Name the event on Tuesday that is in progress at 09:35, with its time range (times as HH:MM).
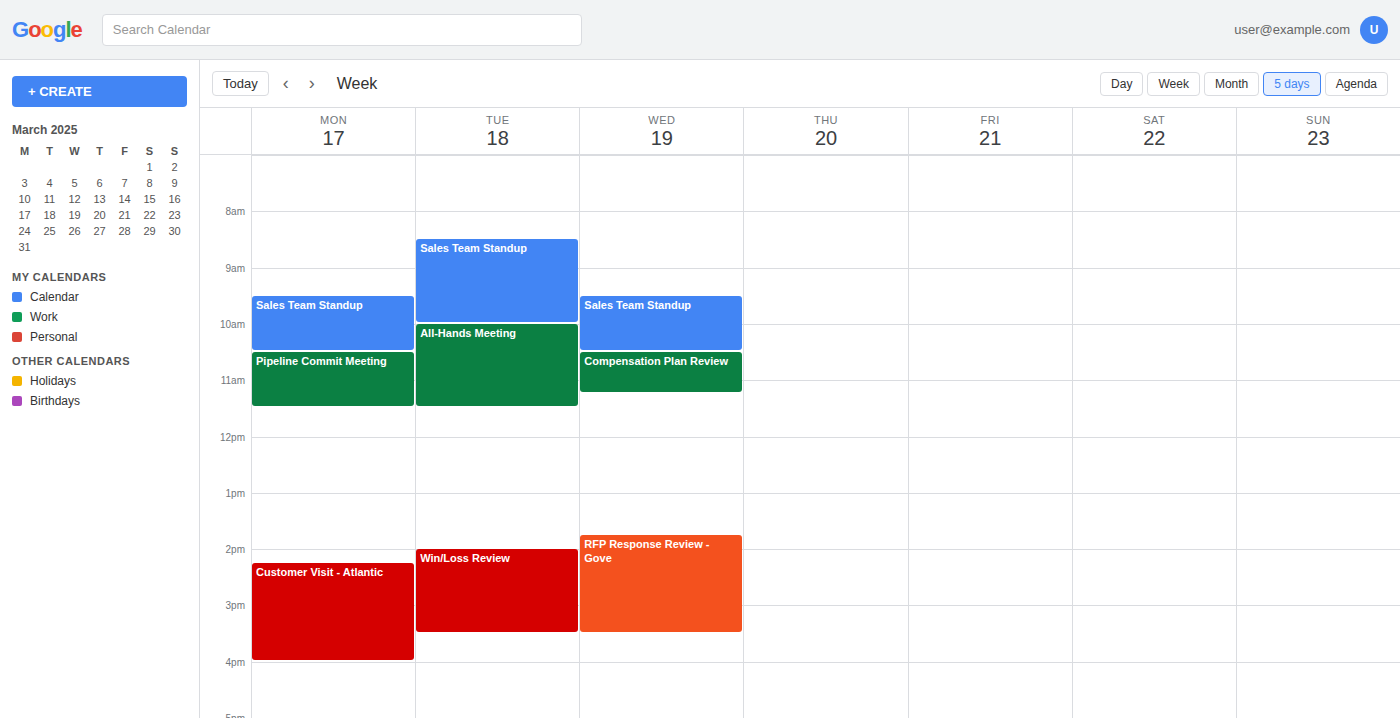
"Sales Team Standup", 08:30 to 10:00